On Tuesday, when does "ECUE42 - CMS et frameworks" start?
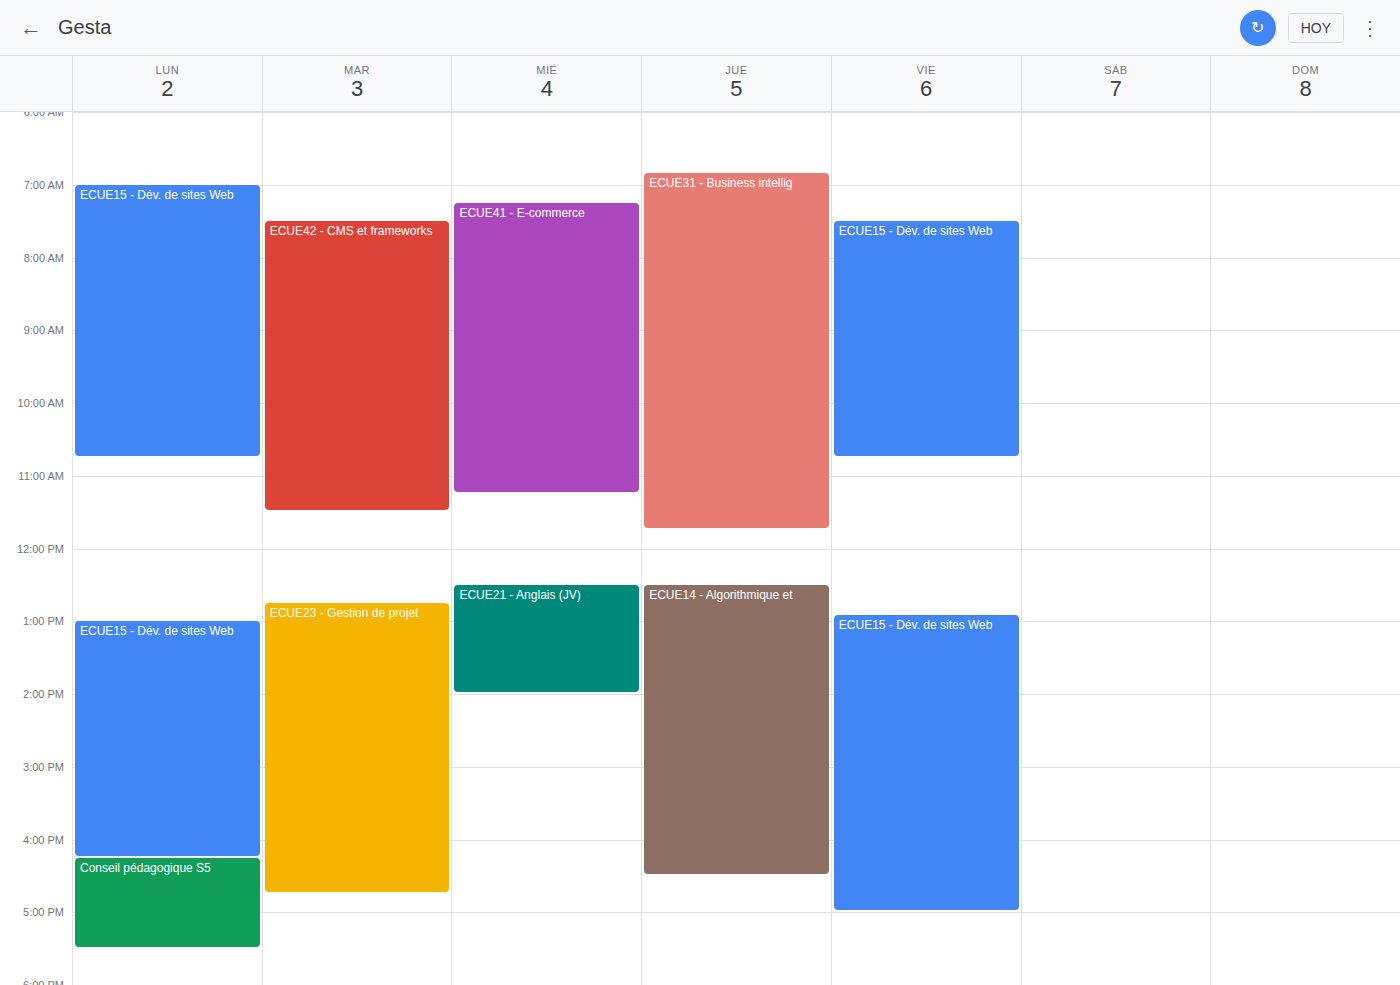
7:30 AM